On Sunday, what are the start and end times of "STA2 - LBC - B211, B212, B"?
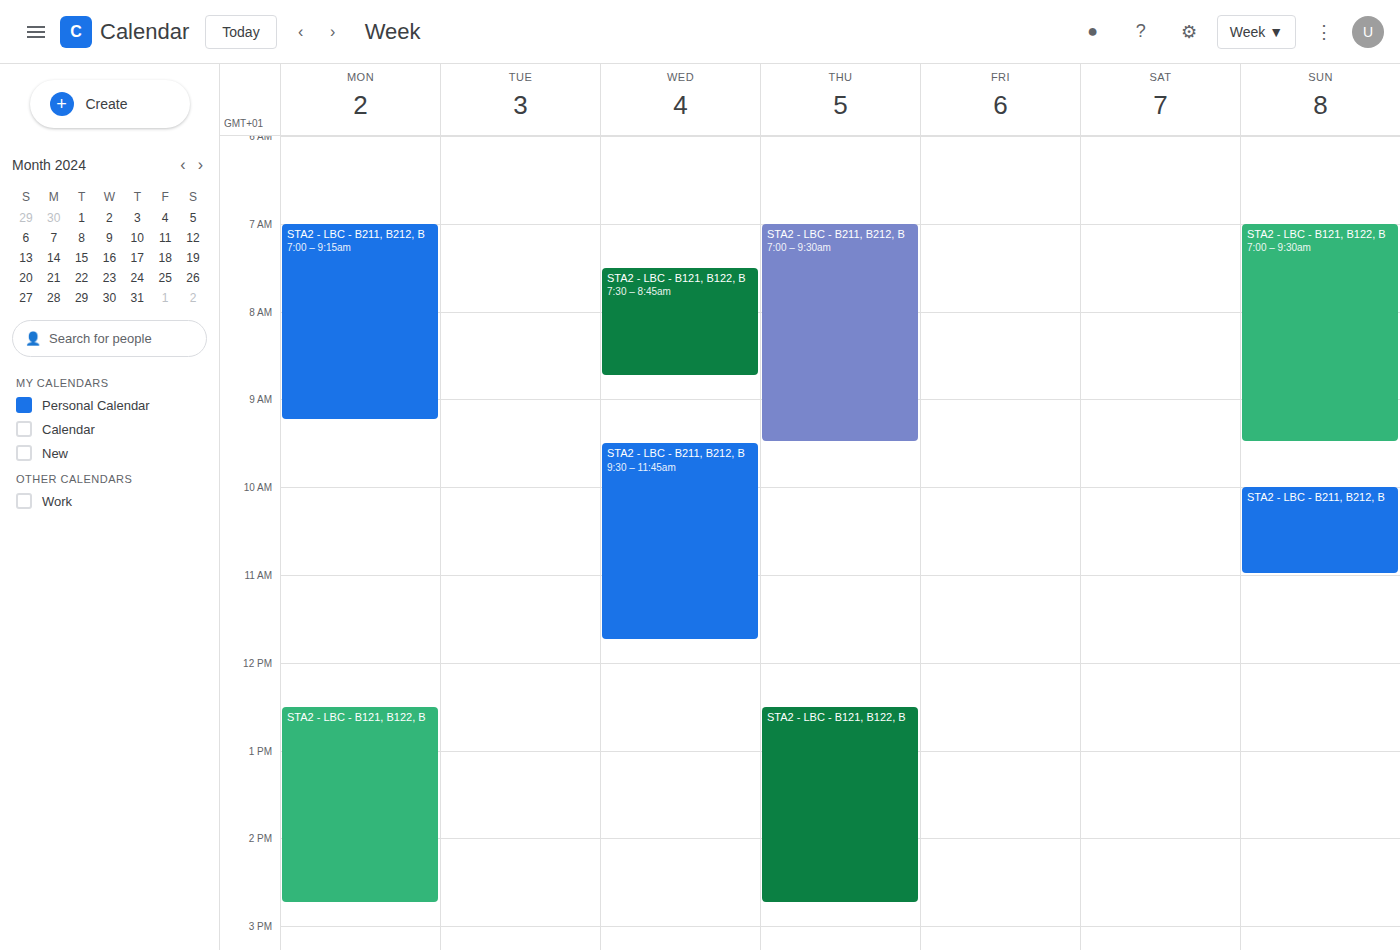
10:00 AM to 11:00 AM